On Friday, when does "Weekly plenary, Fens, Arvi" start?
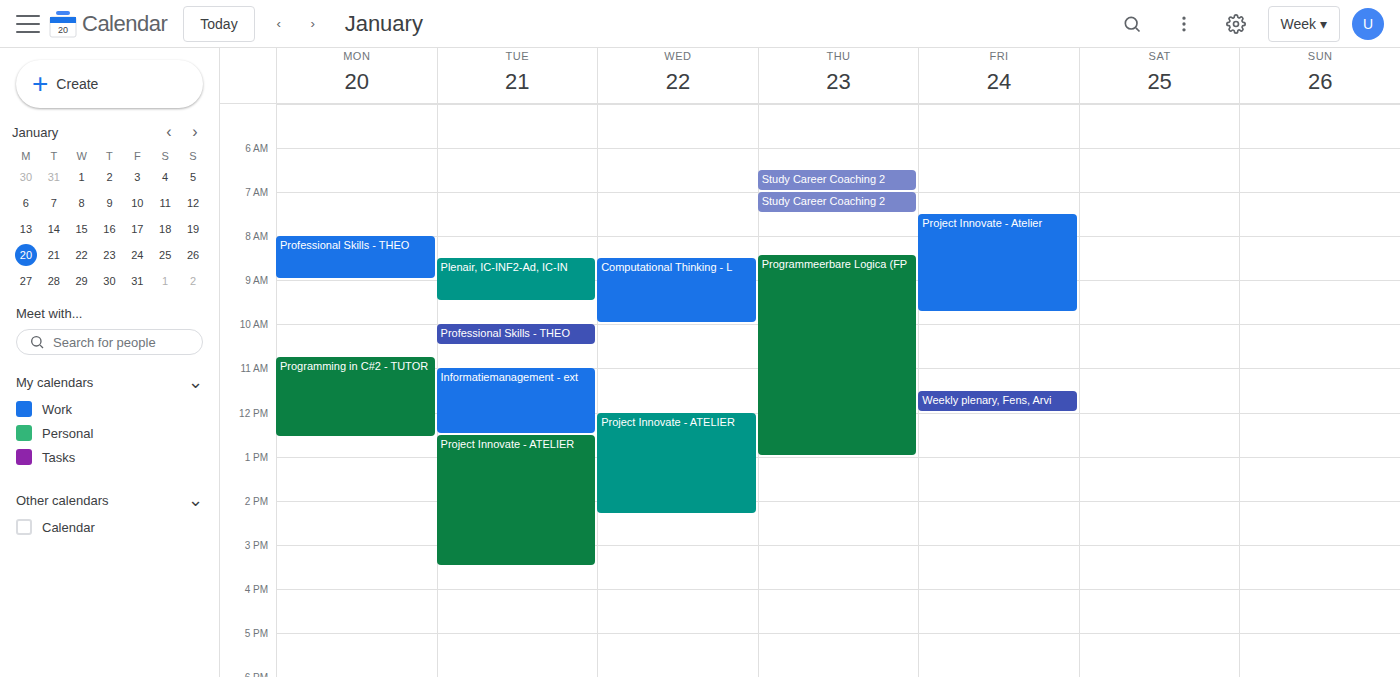
11:30 AM